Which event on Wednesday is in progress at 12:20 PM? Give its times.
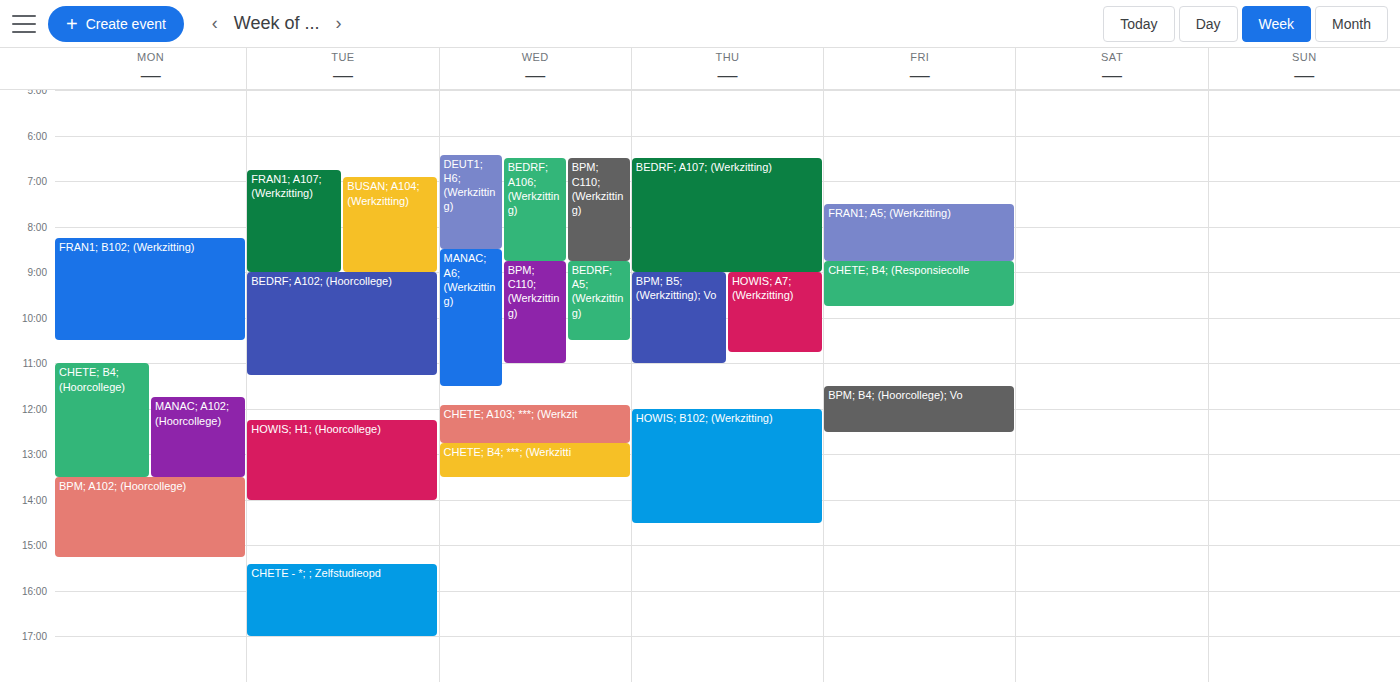
"CHETE; A103; ***; (Werkzit", 11:55 AM to 12:45 PM